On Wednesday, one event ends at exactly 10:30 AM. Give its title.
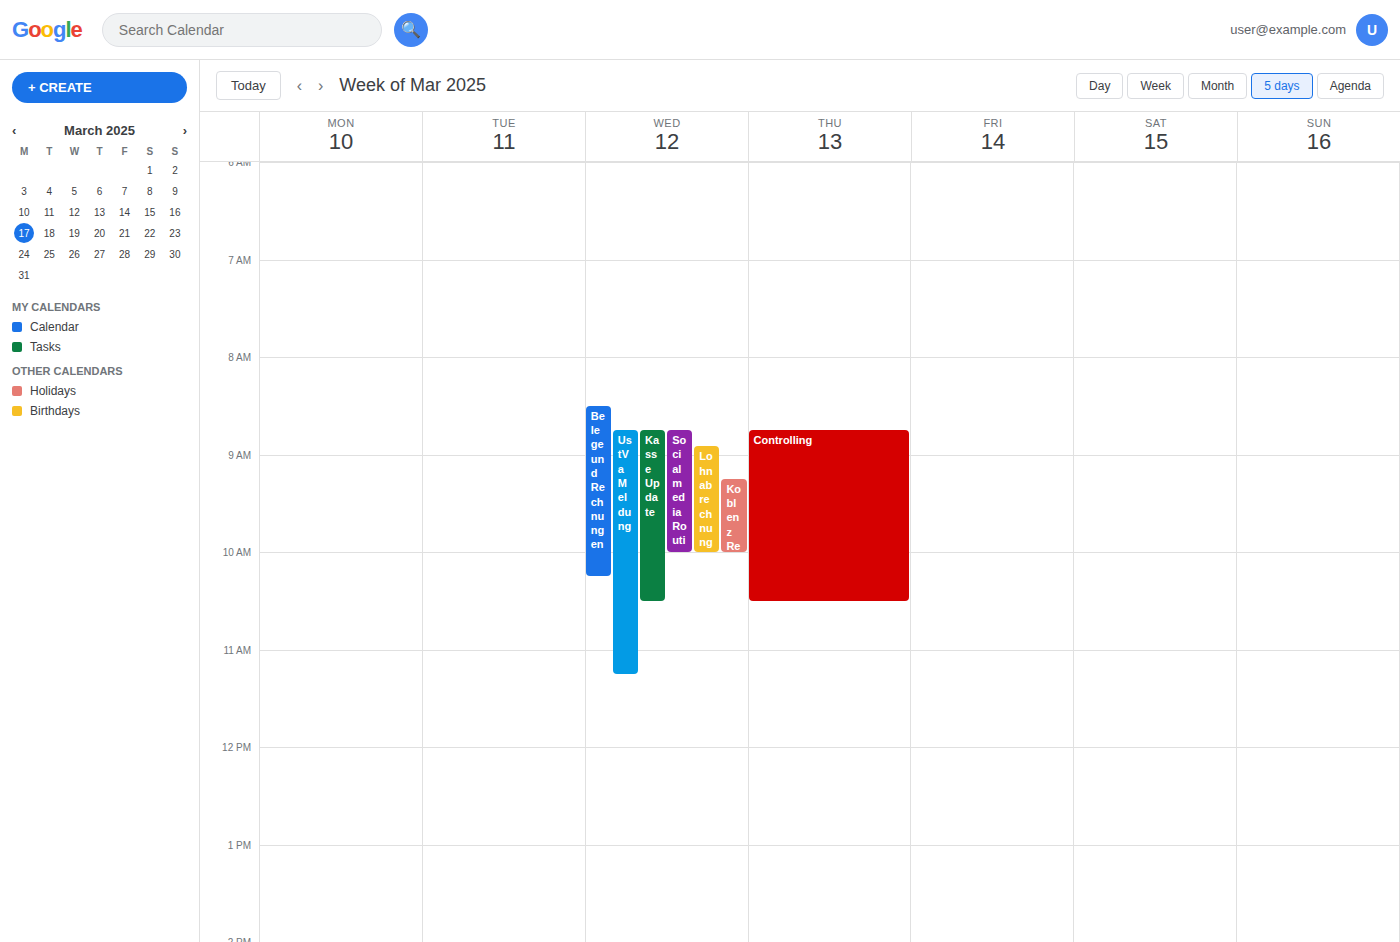
"Kasse Update"